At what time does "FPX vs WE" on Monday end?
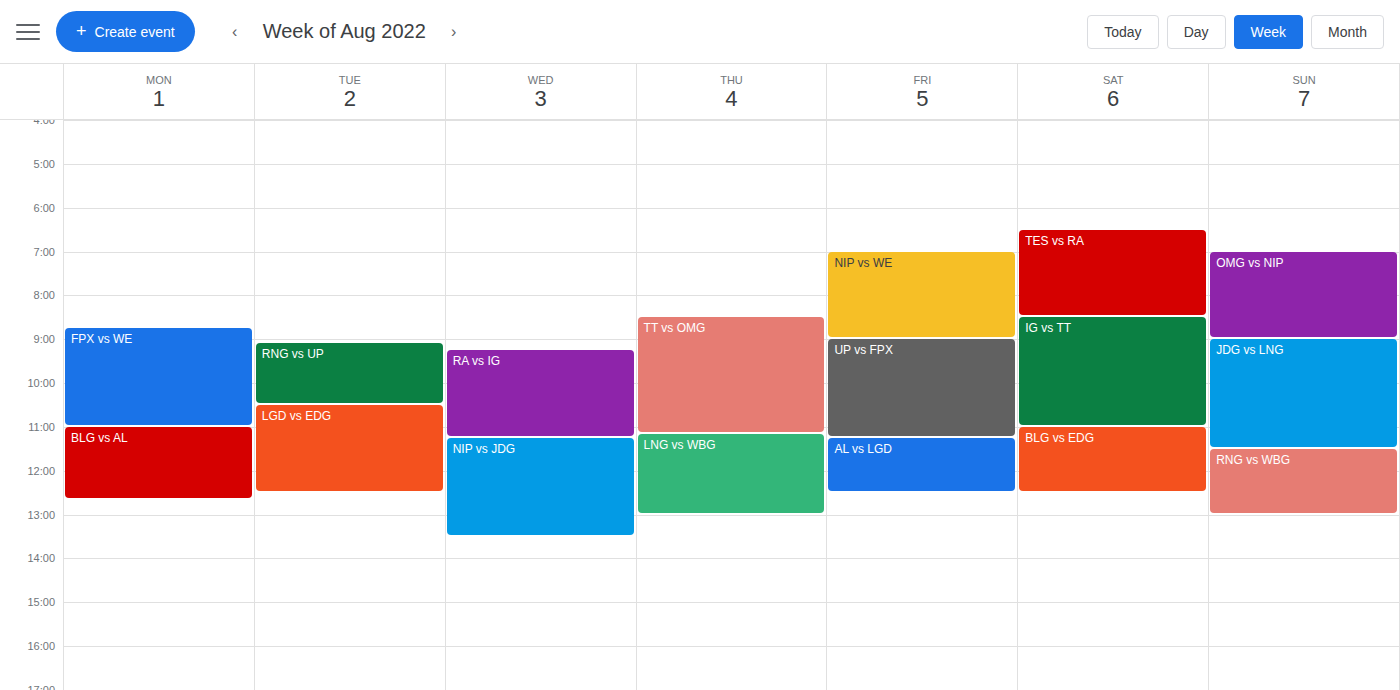
11:00 AM